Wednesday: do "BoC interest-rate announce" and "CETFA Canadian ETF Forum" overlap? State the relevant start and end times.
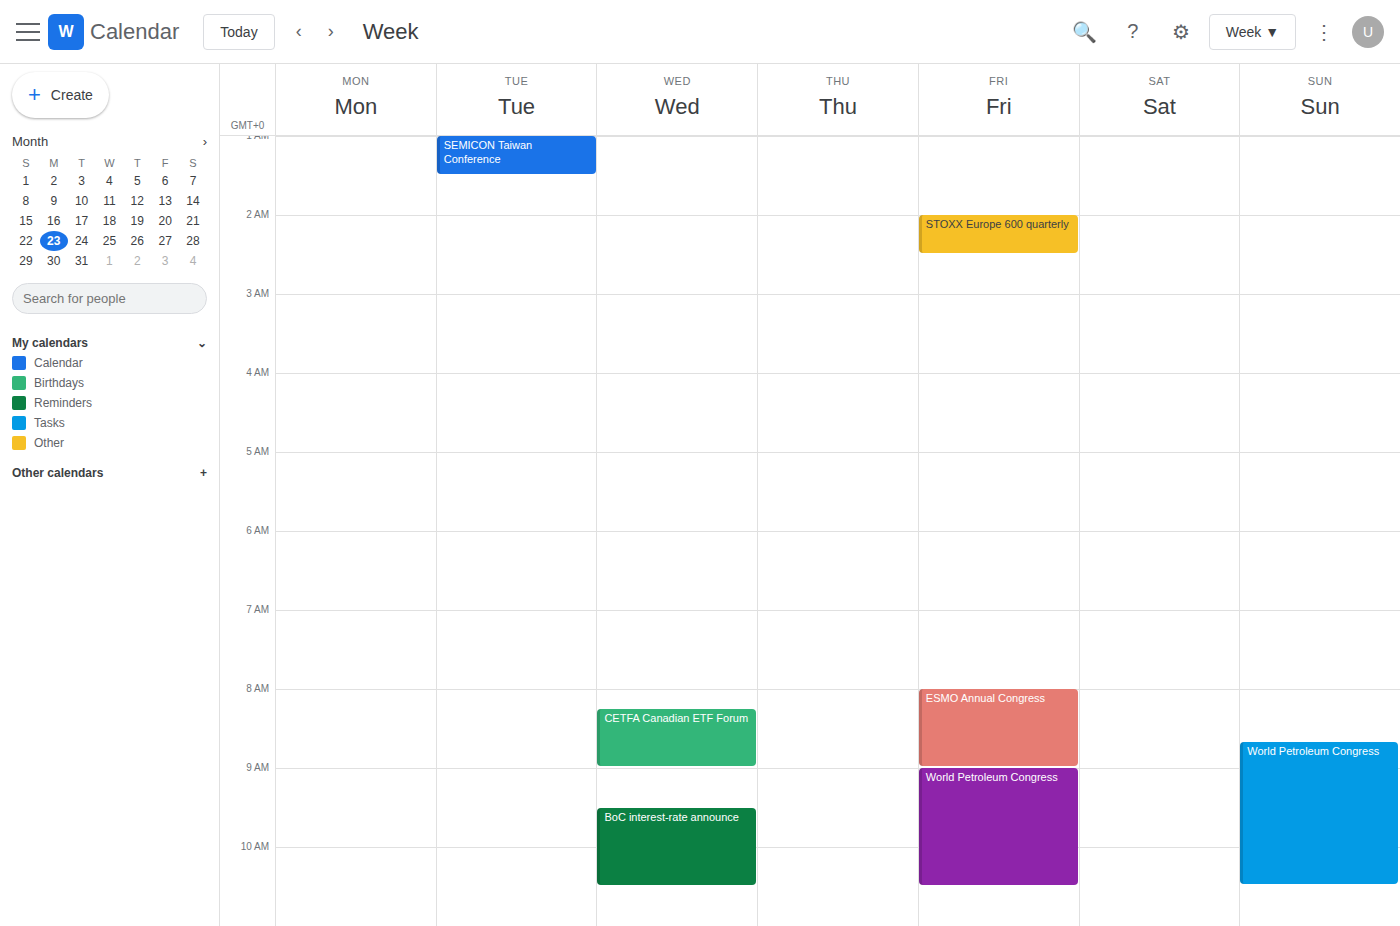
"CETFA Canadian ETF Forum" ends at 9:00 AM and "BoC interest-rate announce" starts at 9:30 AM -- no overlap.